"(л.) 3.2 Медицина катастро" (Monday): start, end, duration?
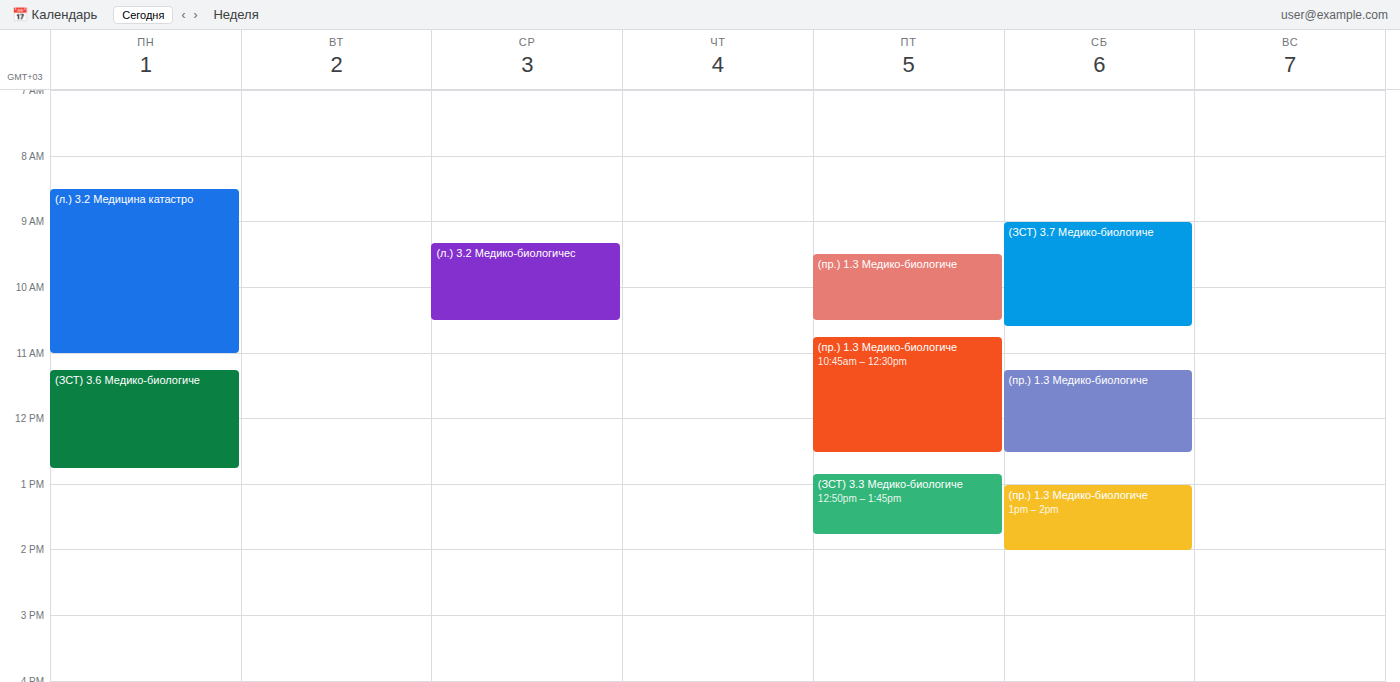
8:30 AM to 11:00 AM, 2 hours 30 minutes